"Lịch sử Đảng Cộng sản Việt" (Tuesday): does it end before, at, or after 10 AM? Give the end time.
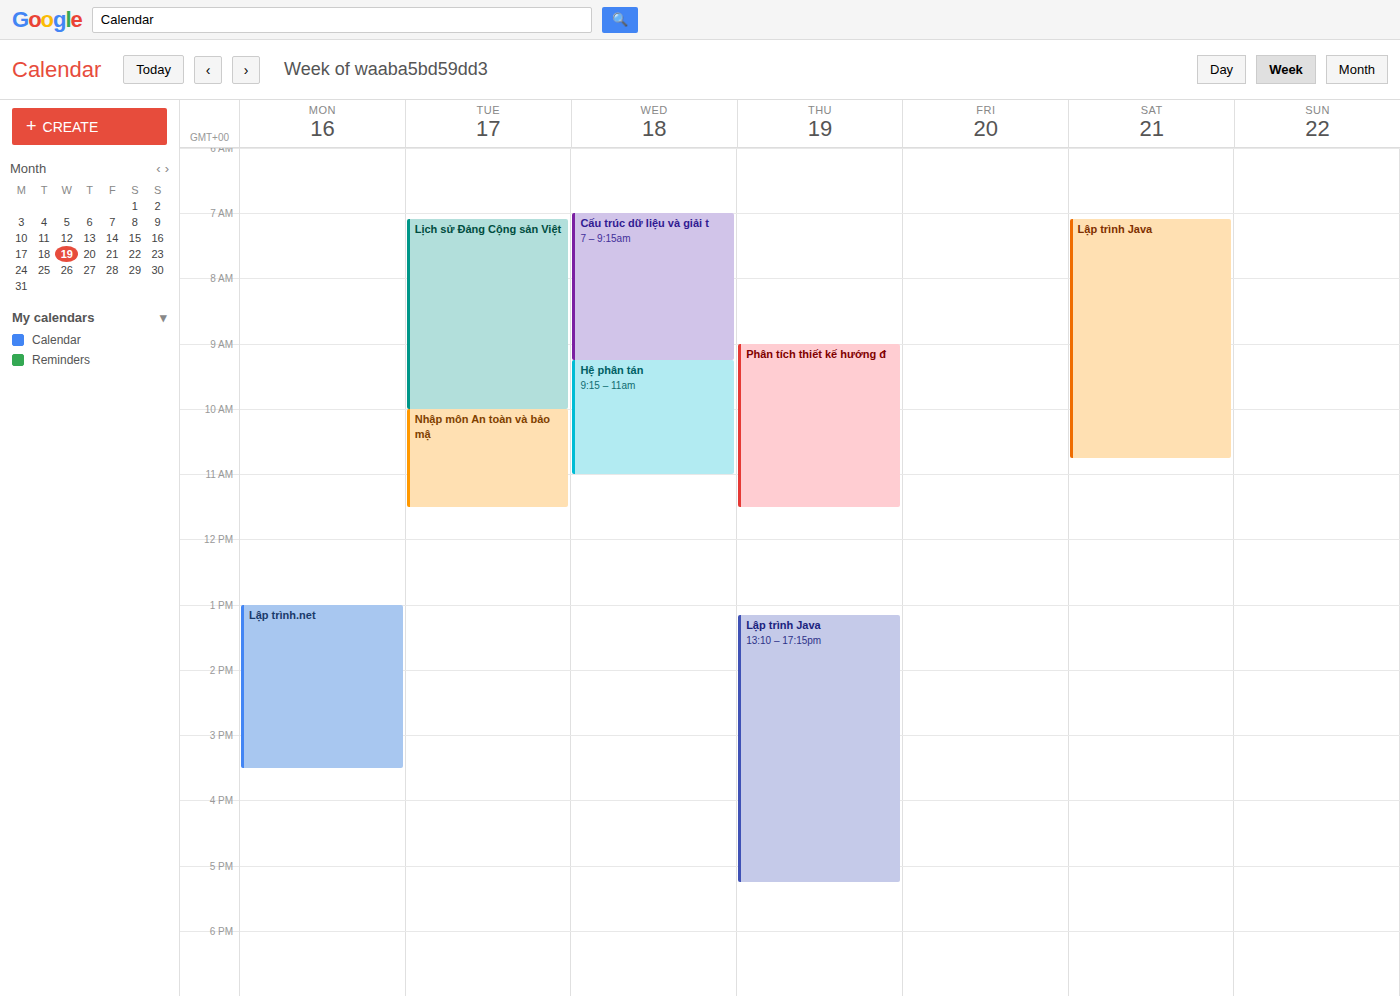
10:00 AM -- exactly at 10 AM, on the 10 AM line.